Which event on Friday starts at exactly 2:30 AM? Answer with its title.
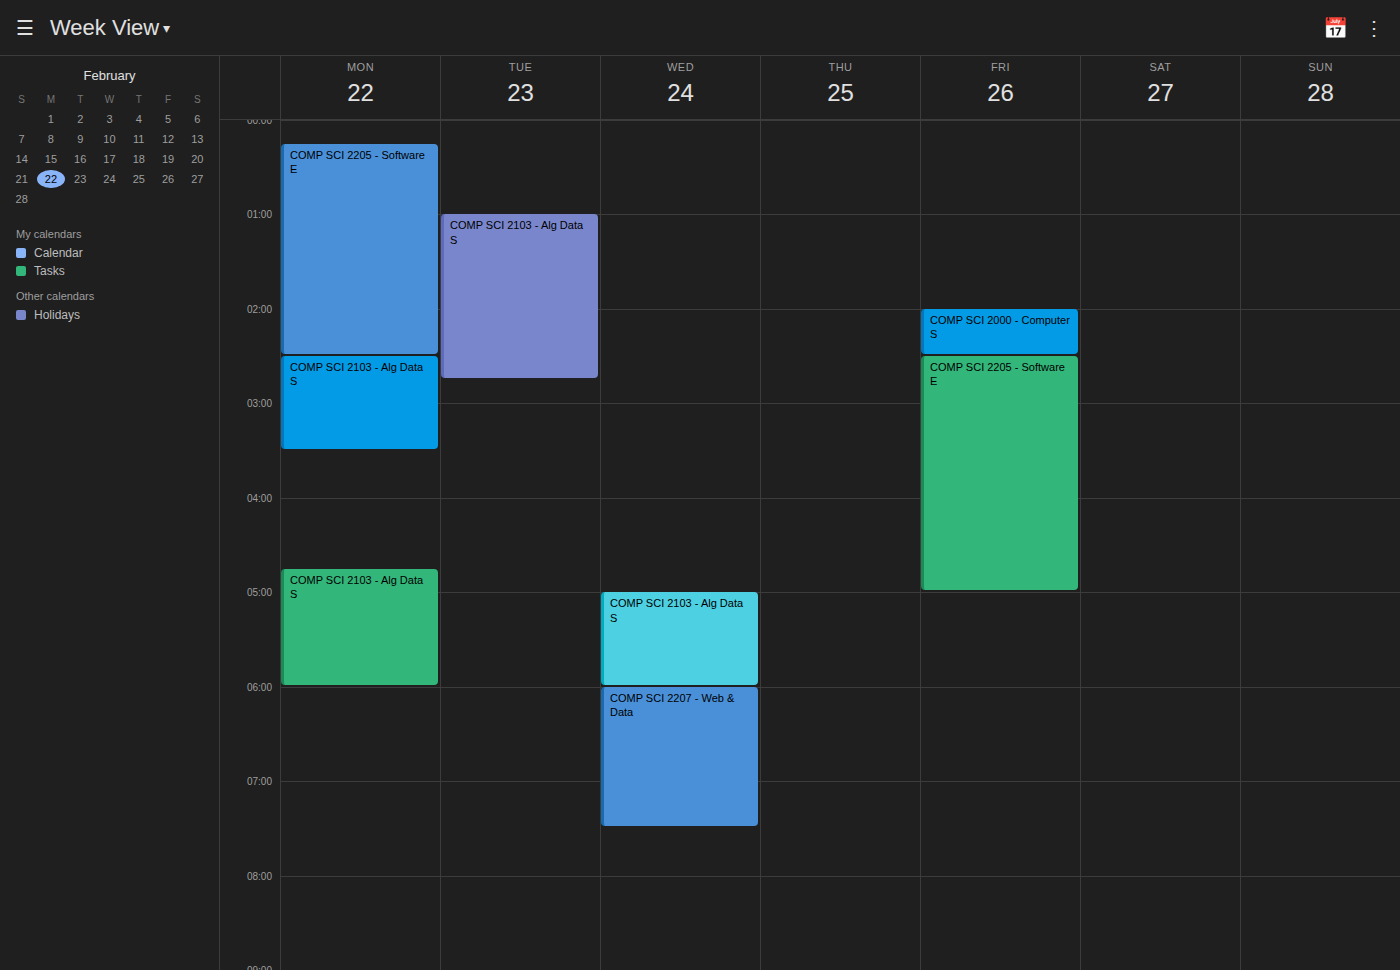
"COMP SCI 2205 - Software E"